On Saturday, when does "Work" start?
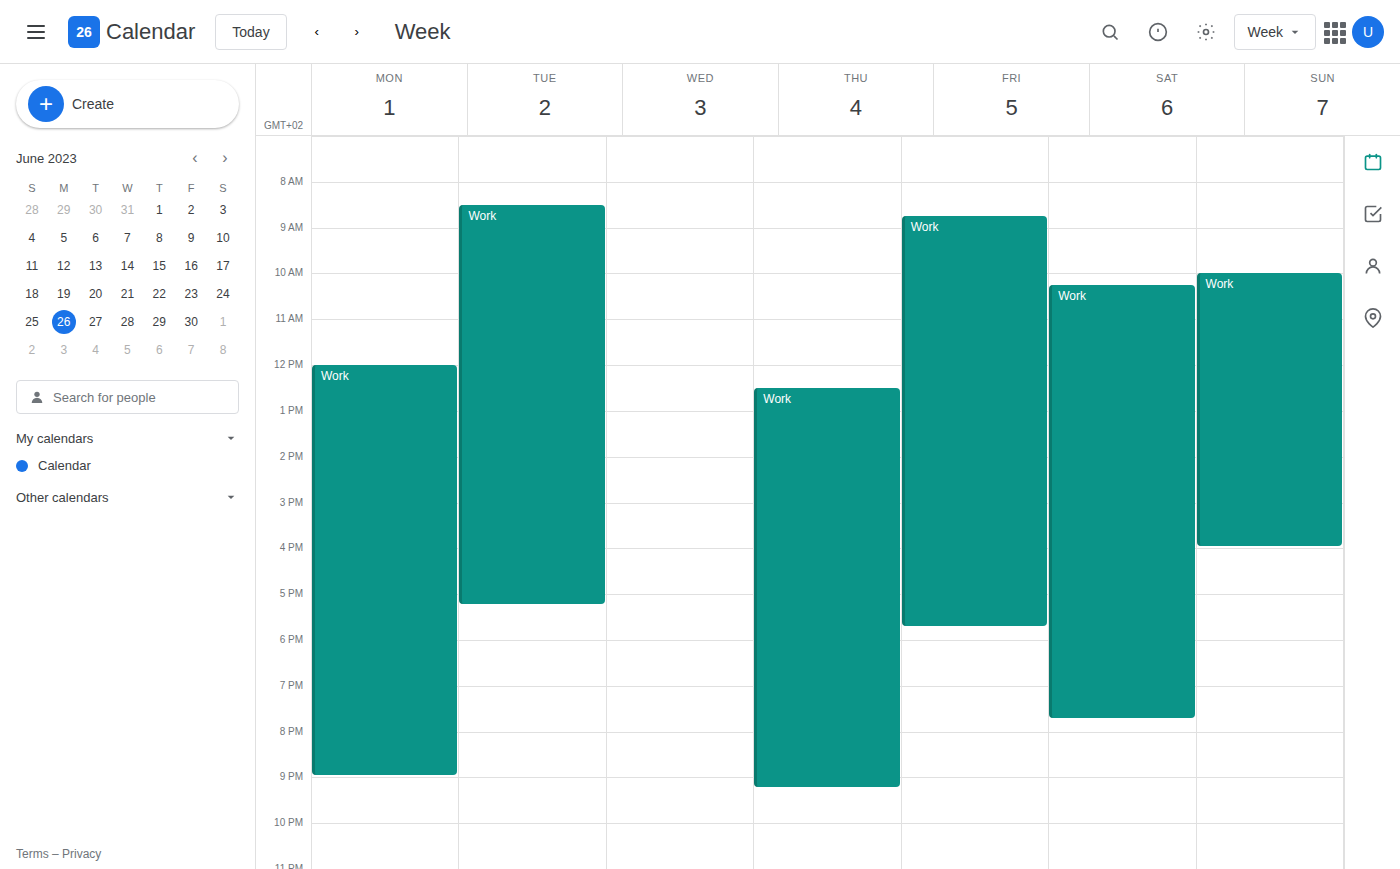
10:15 AM